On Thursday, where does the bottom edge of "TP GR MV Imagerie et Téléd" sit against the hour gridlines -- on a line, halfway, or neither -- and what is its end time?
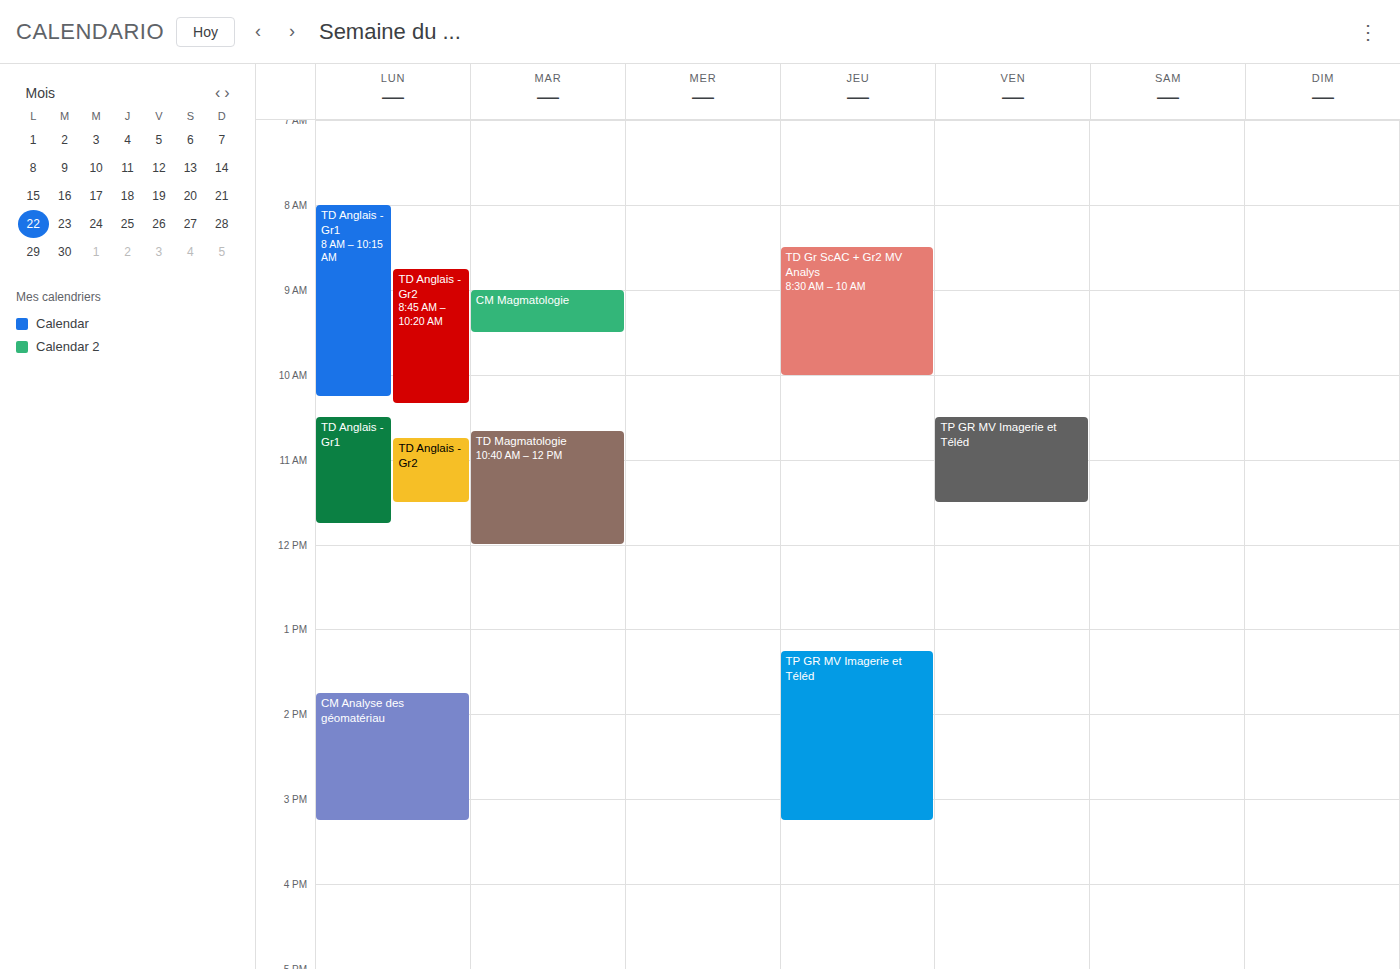
15:15 -- neither: a quarter of the way from the 15:00 line to the 16:00 line.